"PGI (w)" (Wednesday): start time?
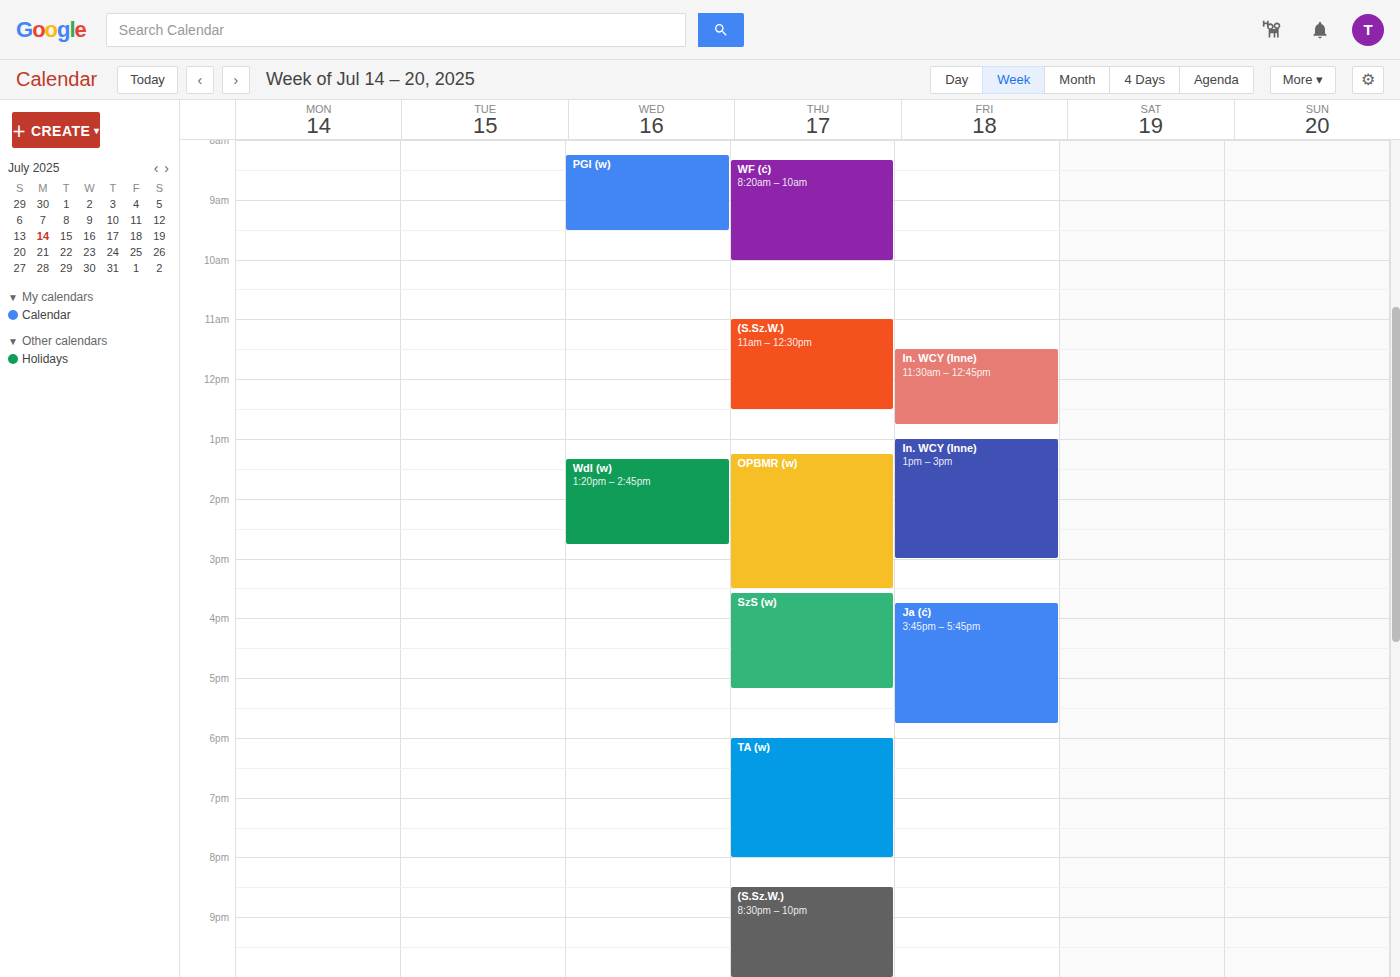
8:15 AM